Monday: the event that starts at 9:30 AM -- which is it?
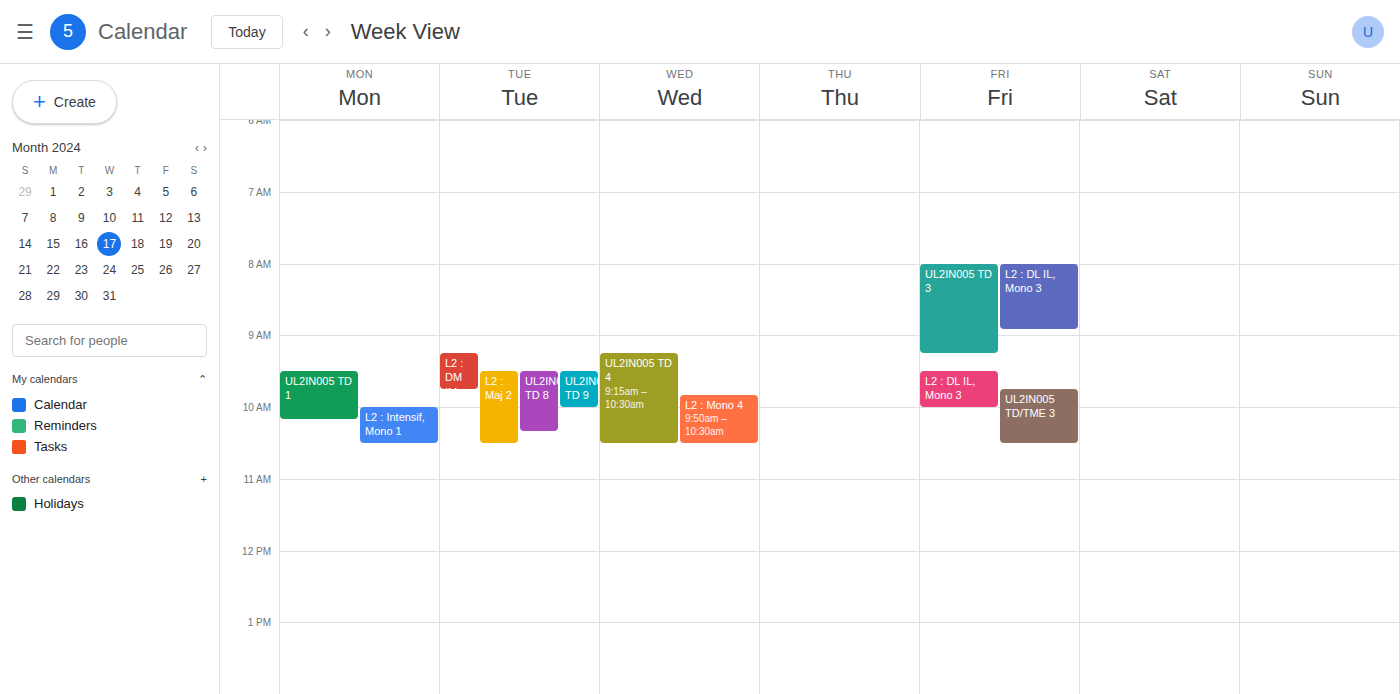
"UL2IN005 TD 1"